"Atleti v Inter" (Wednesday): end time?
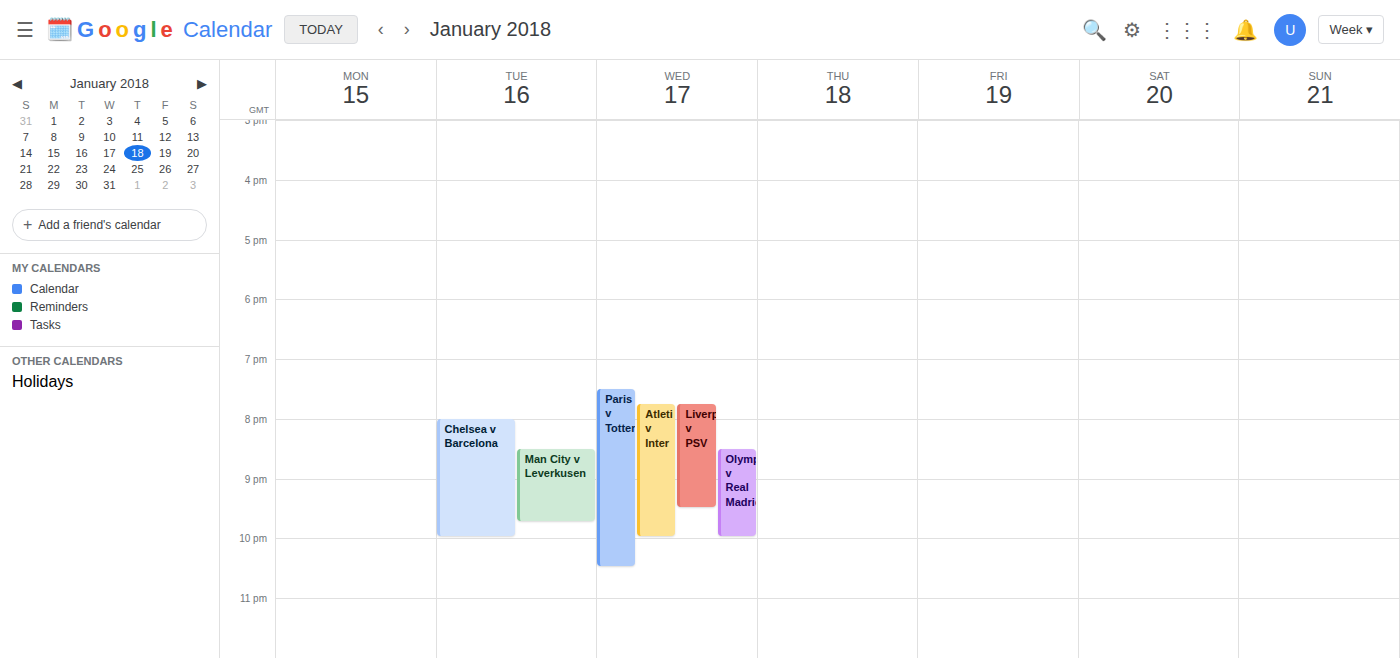
10:00 PM